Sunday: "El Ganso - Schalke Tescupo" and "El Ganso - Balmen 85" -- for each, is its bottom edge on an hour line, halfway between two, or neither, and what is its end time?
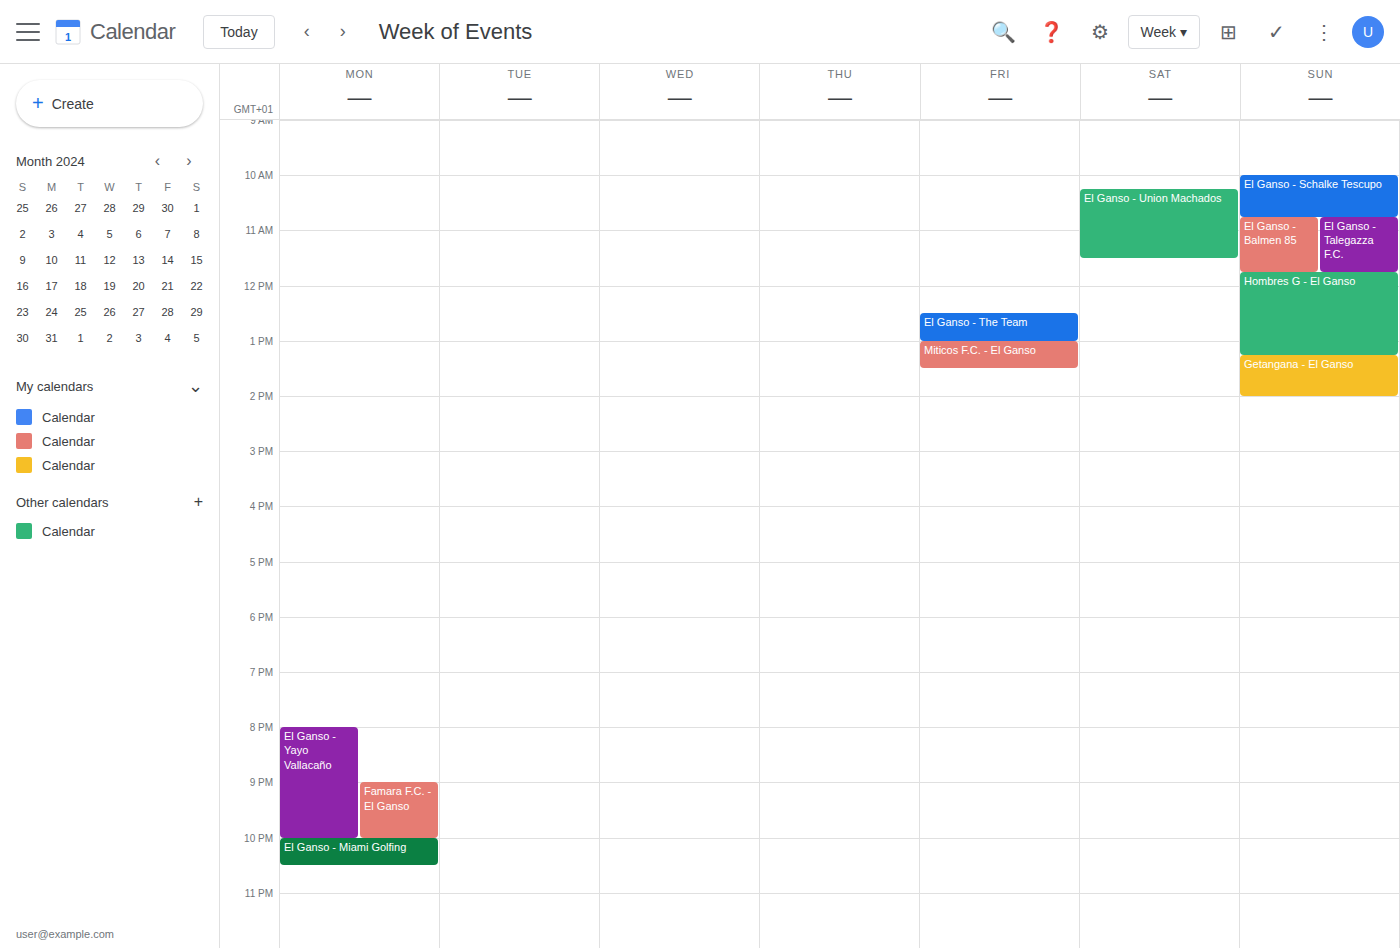
"El Ganso - Schalke Tescupo": 10:45 AM, neither: three quarters of the way from the 10 AM line to the 11 AM line. "El Ganso - Balmen 85": 11:45 AM, neither: three quarters of the way from the 11 AM line to the 12 PM line.